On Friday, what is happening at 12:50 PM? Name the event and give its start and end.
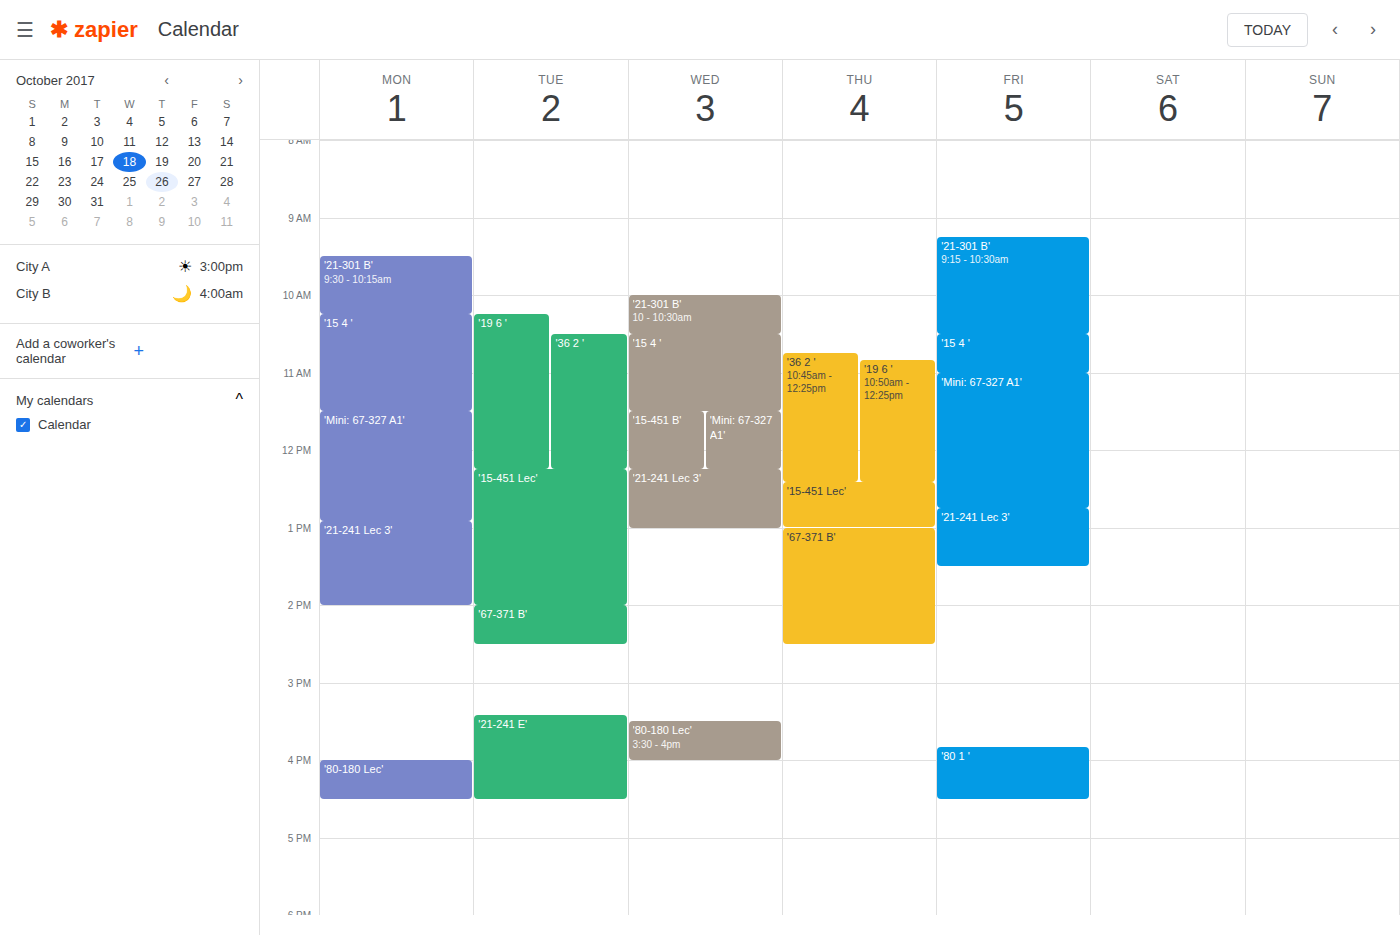
"'21-241 Lec 3'", 12:45 PM to 1:30 PM